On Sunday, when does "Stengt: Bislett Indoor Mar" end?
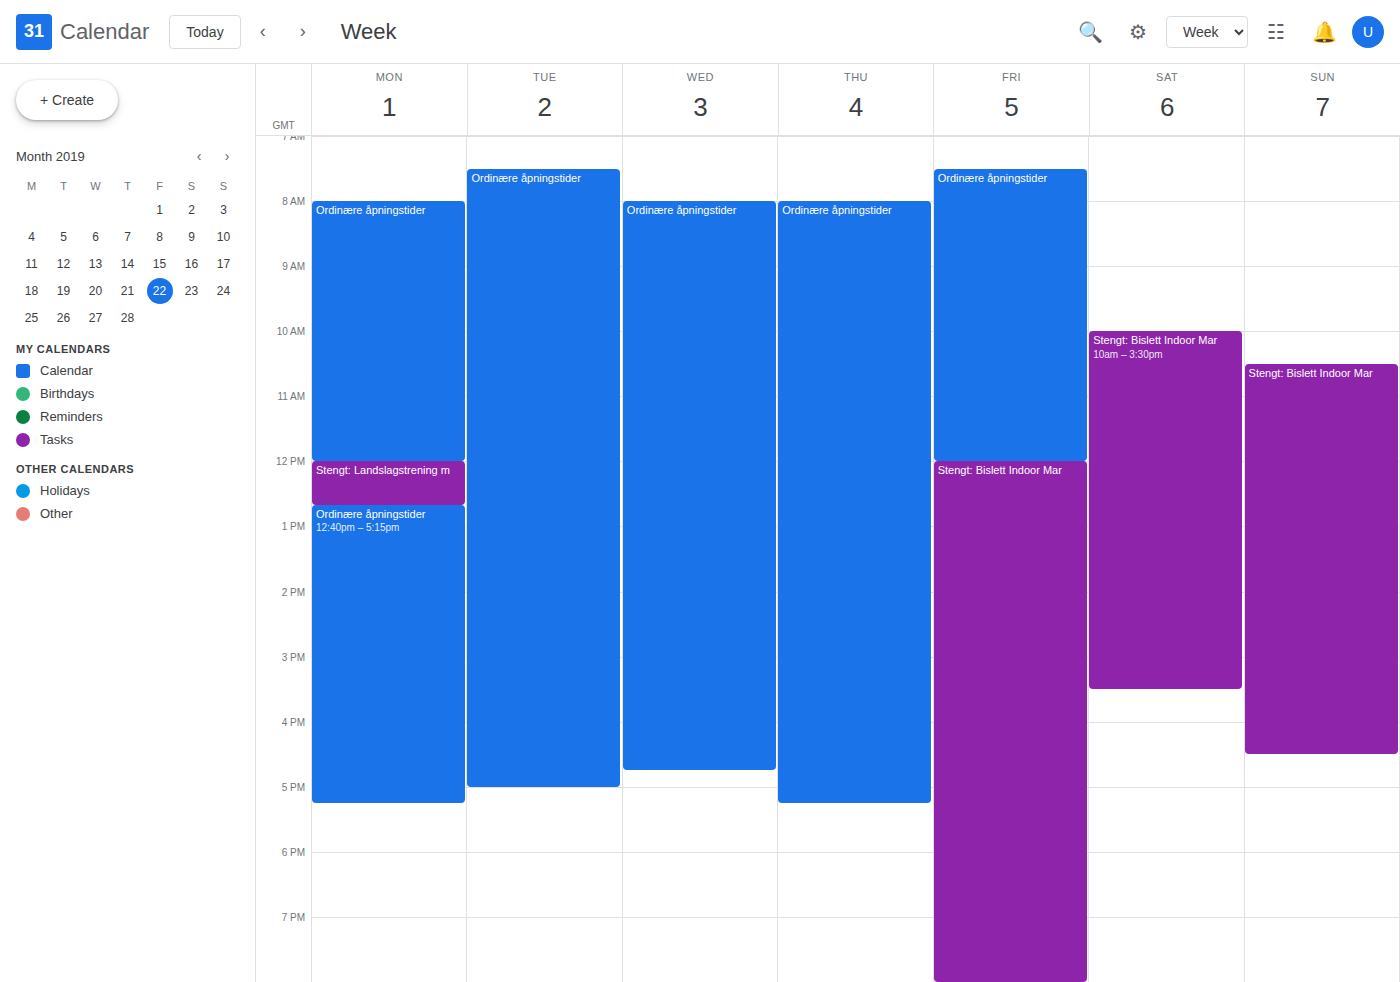
4:30 PM